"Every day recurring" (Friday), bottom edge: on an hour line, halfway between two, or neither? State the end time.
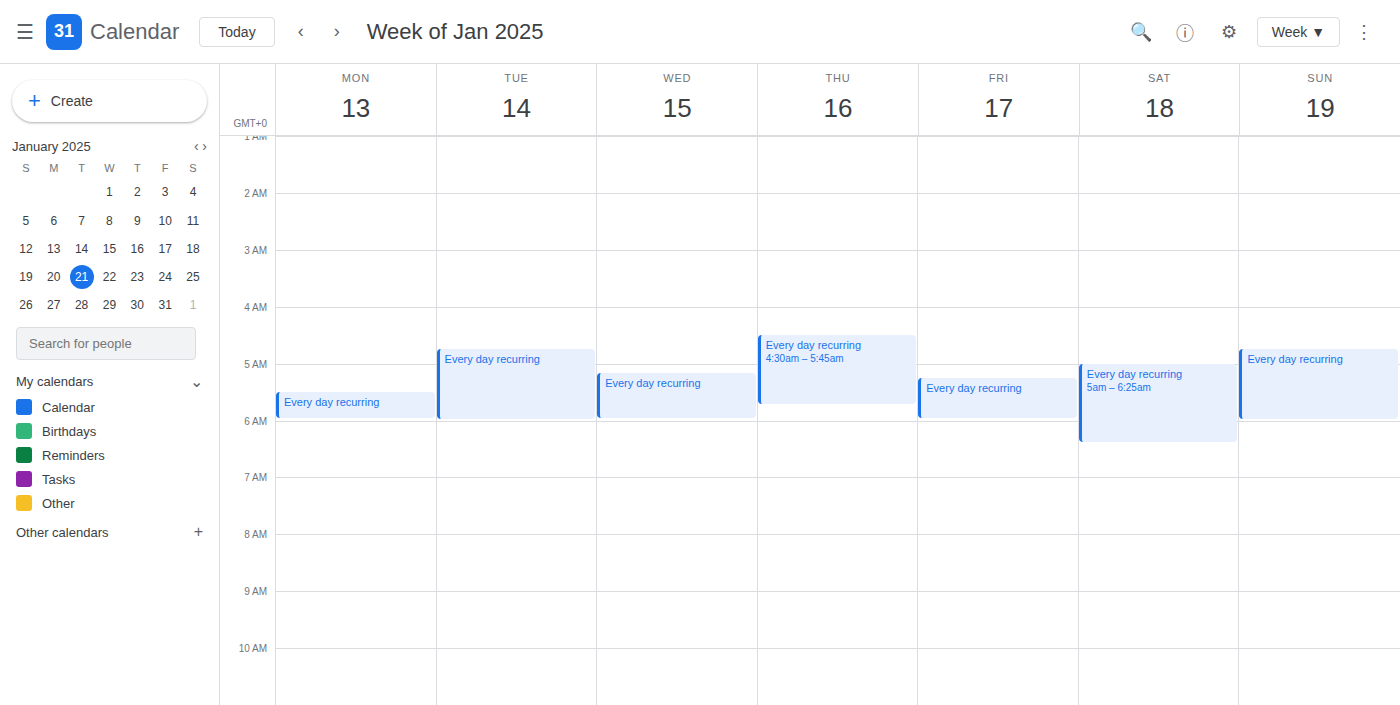
6:00 AM -- exactly on the 6 AM line.